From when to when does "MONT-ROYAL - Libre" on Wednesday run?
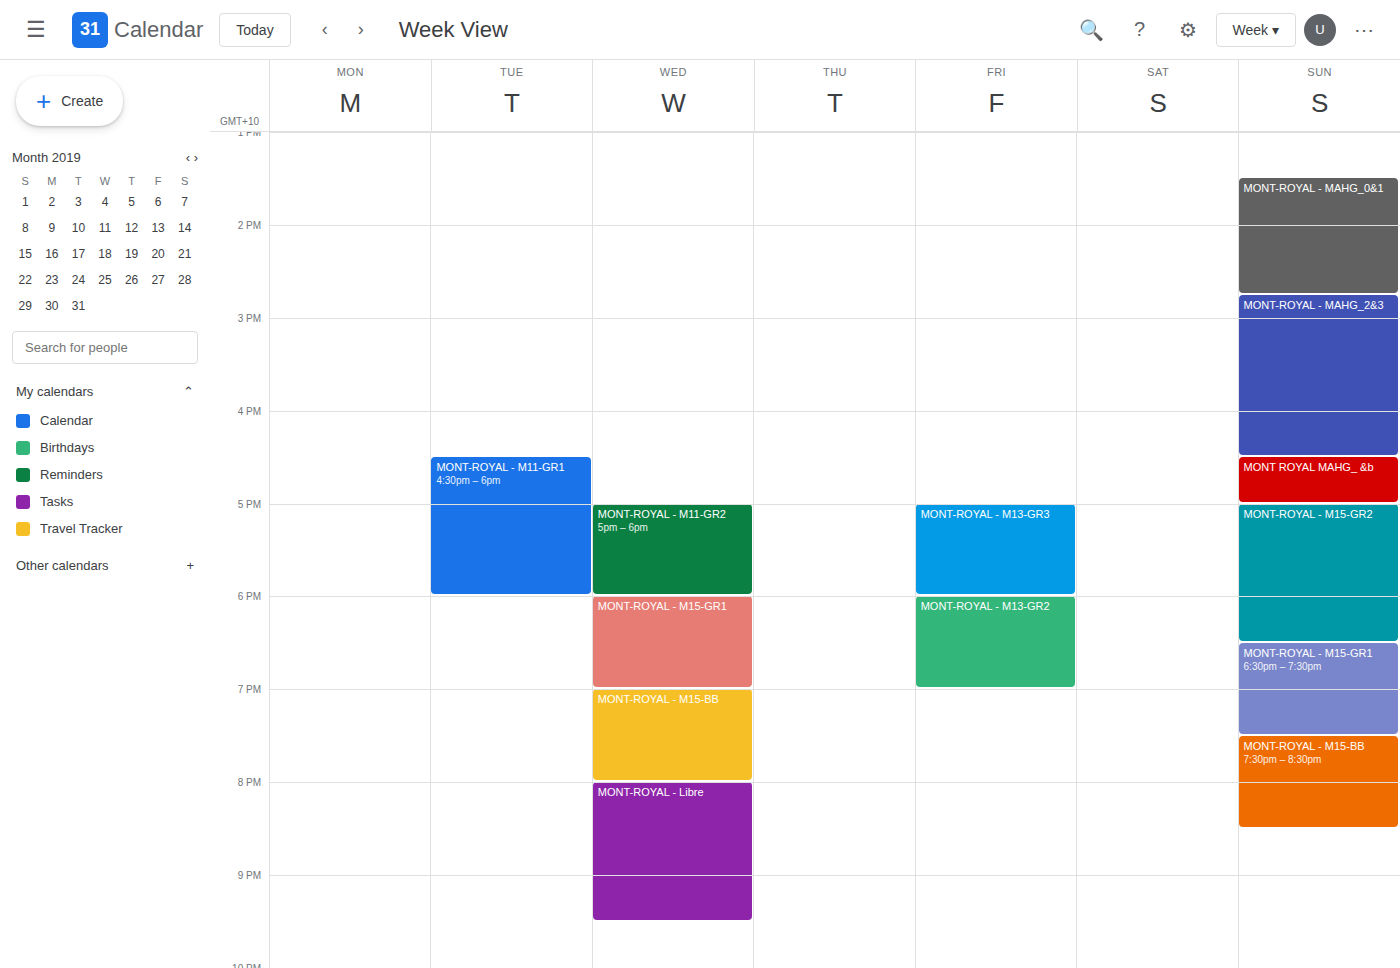
8:00 PM to 9:30 PM